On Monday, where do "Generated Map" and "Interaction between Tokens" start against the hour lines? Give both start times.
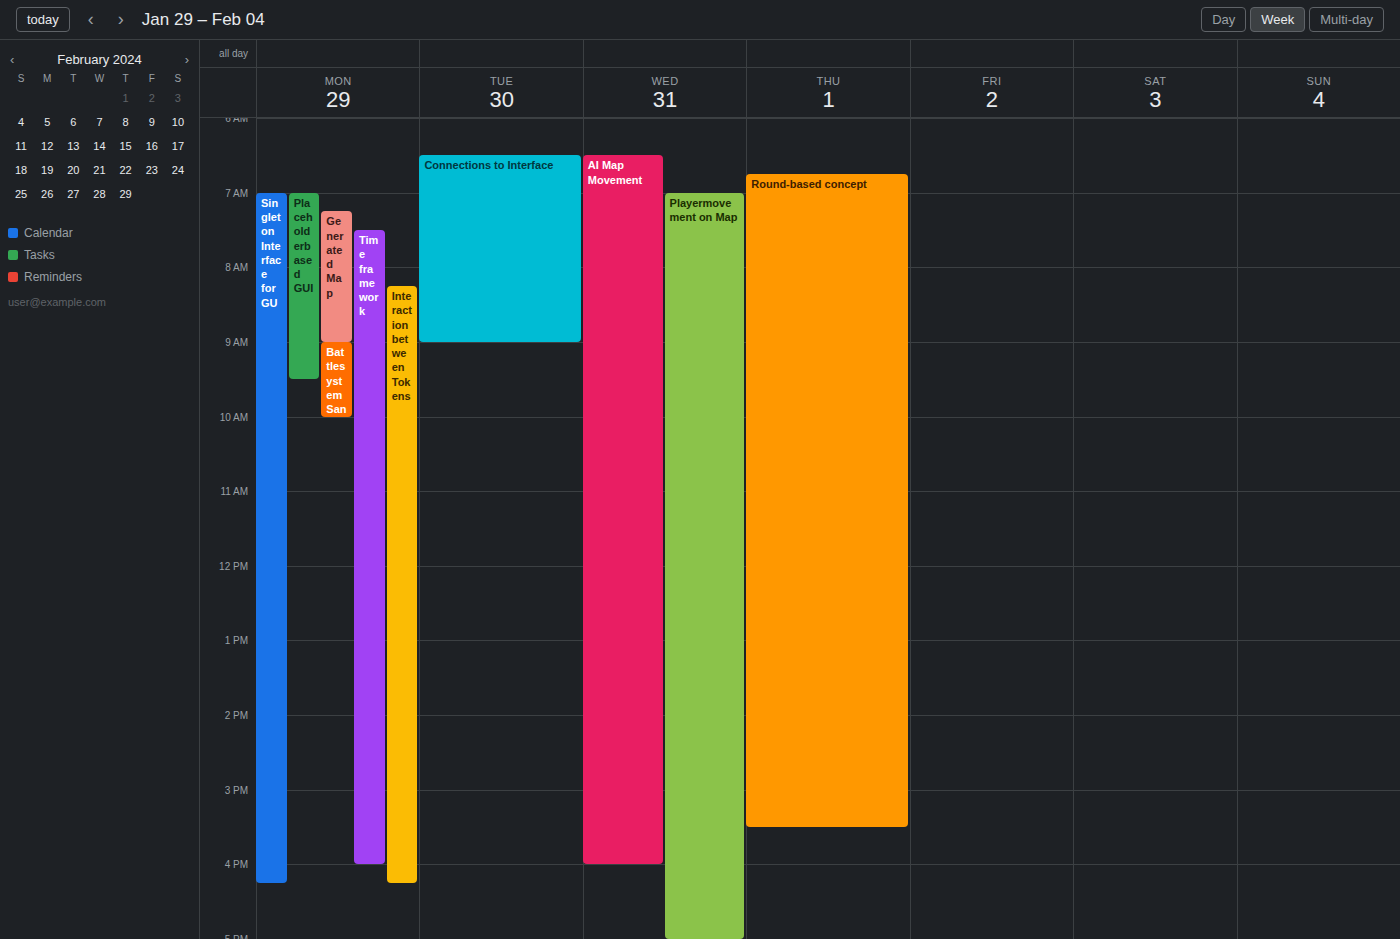
"Generated Map": 7:15 AM, neither: a quarter of the way from the 7 AM line to the 8 AM line. "Interaction between Tokens": 8:15 AM, neither: a quarter of the way from the 8 AM line to the 9 AM line.